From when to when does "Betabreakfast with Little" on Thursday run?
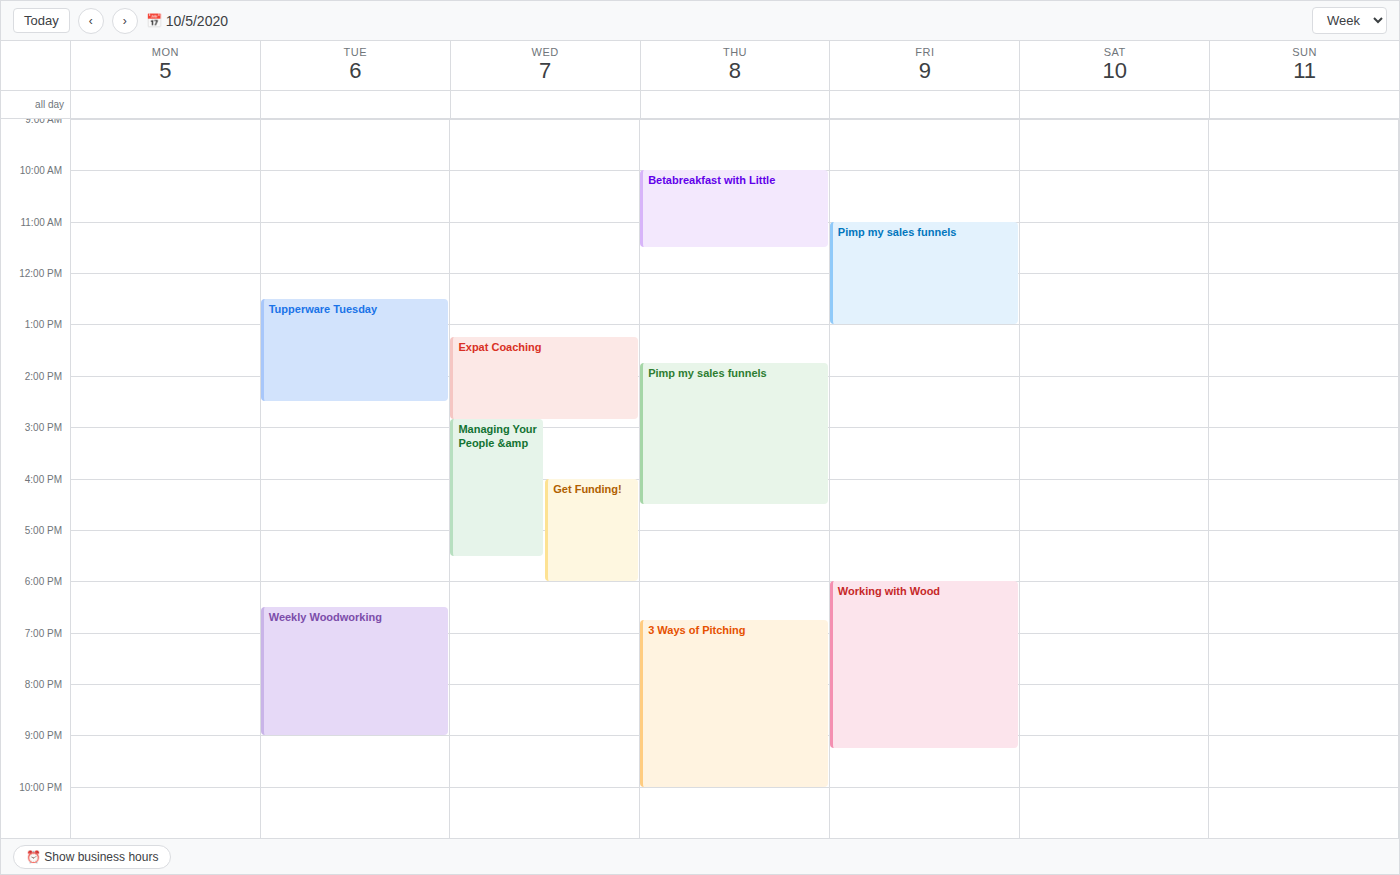
10:00 AM to 11:30 AM